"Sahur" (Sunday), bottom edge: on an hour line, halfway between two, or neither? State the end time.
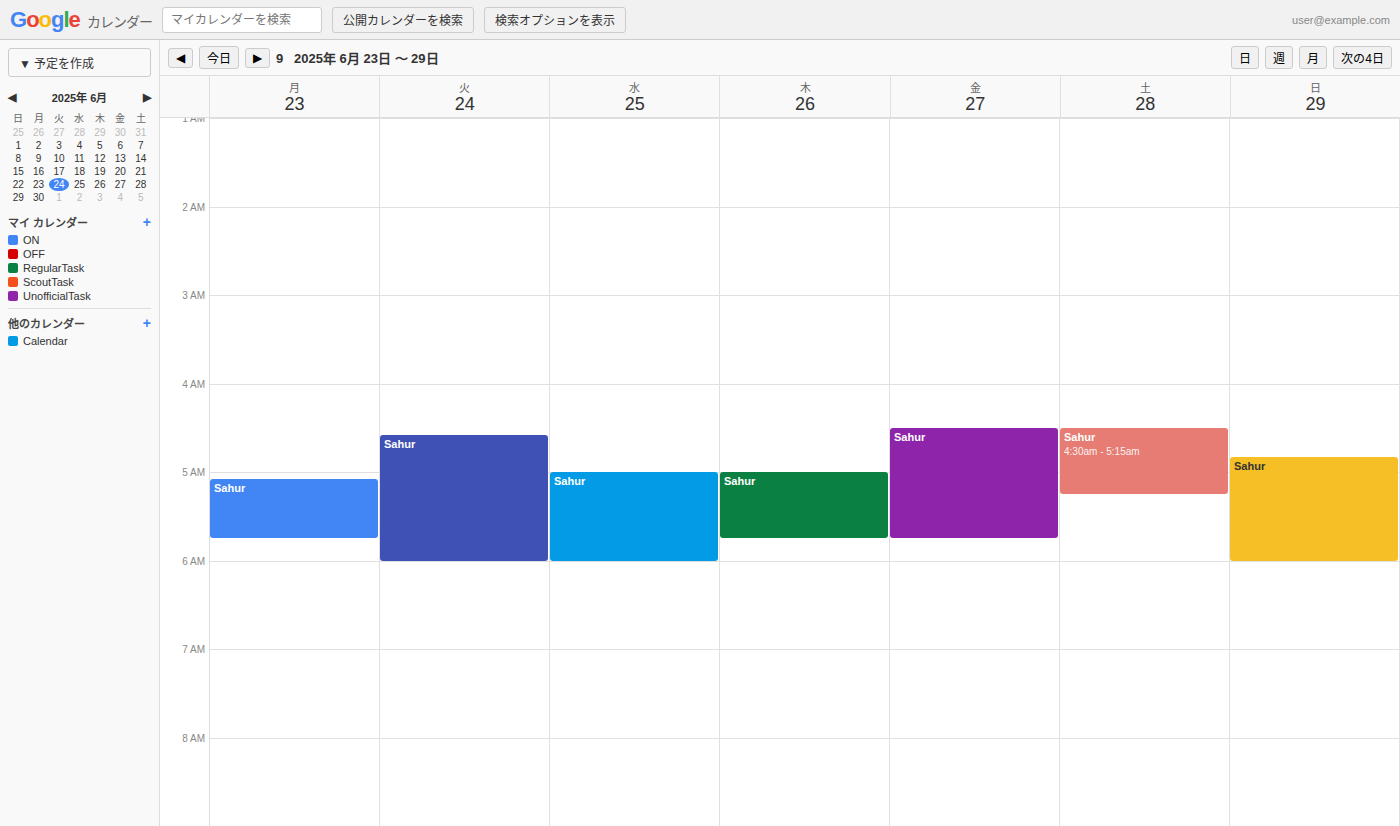
06:00 -- exactly on the 06:00 line.